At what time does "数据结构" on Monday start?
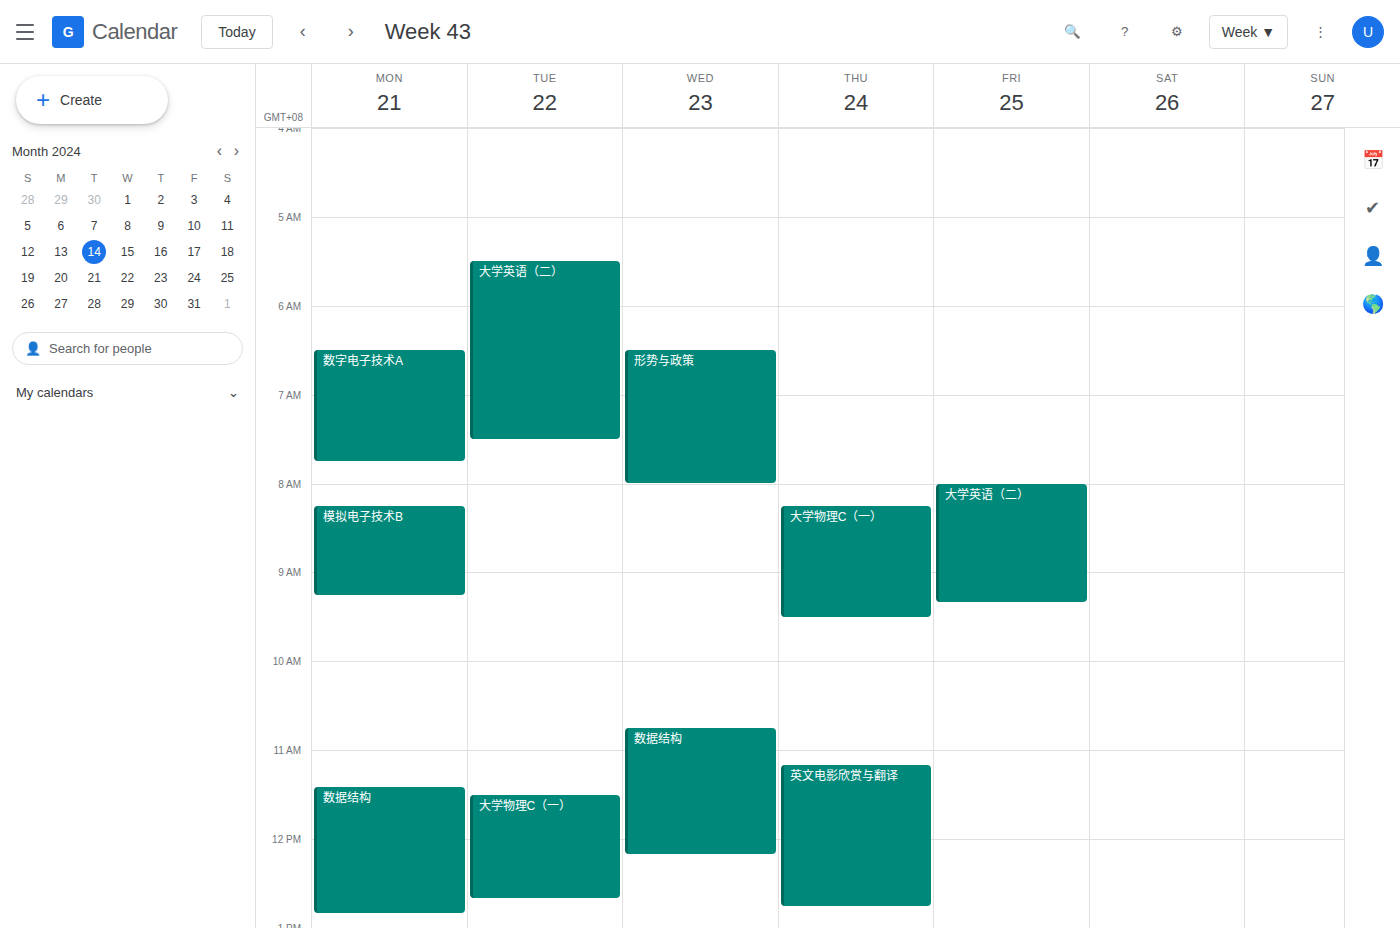
11:25 AM